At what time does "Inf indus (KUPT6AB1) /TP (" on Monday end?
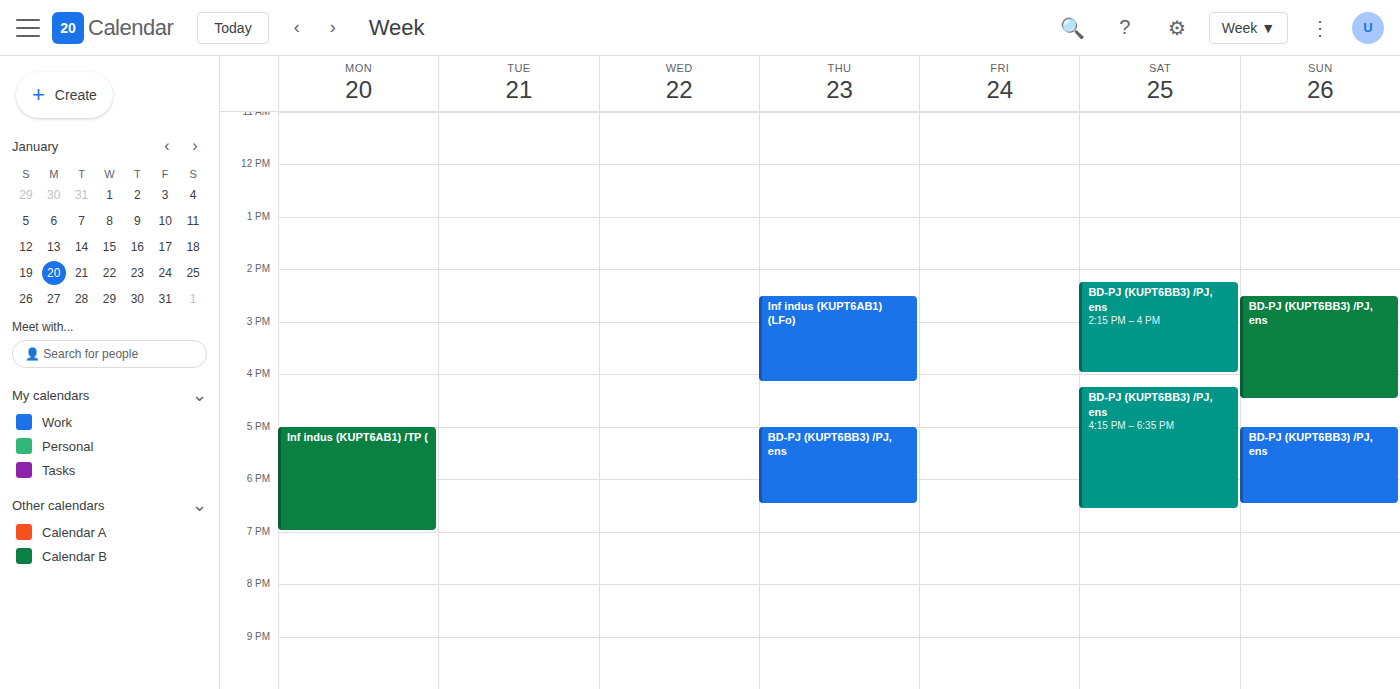
7:00 PM